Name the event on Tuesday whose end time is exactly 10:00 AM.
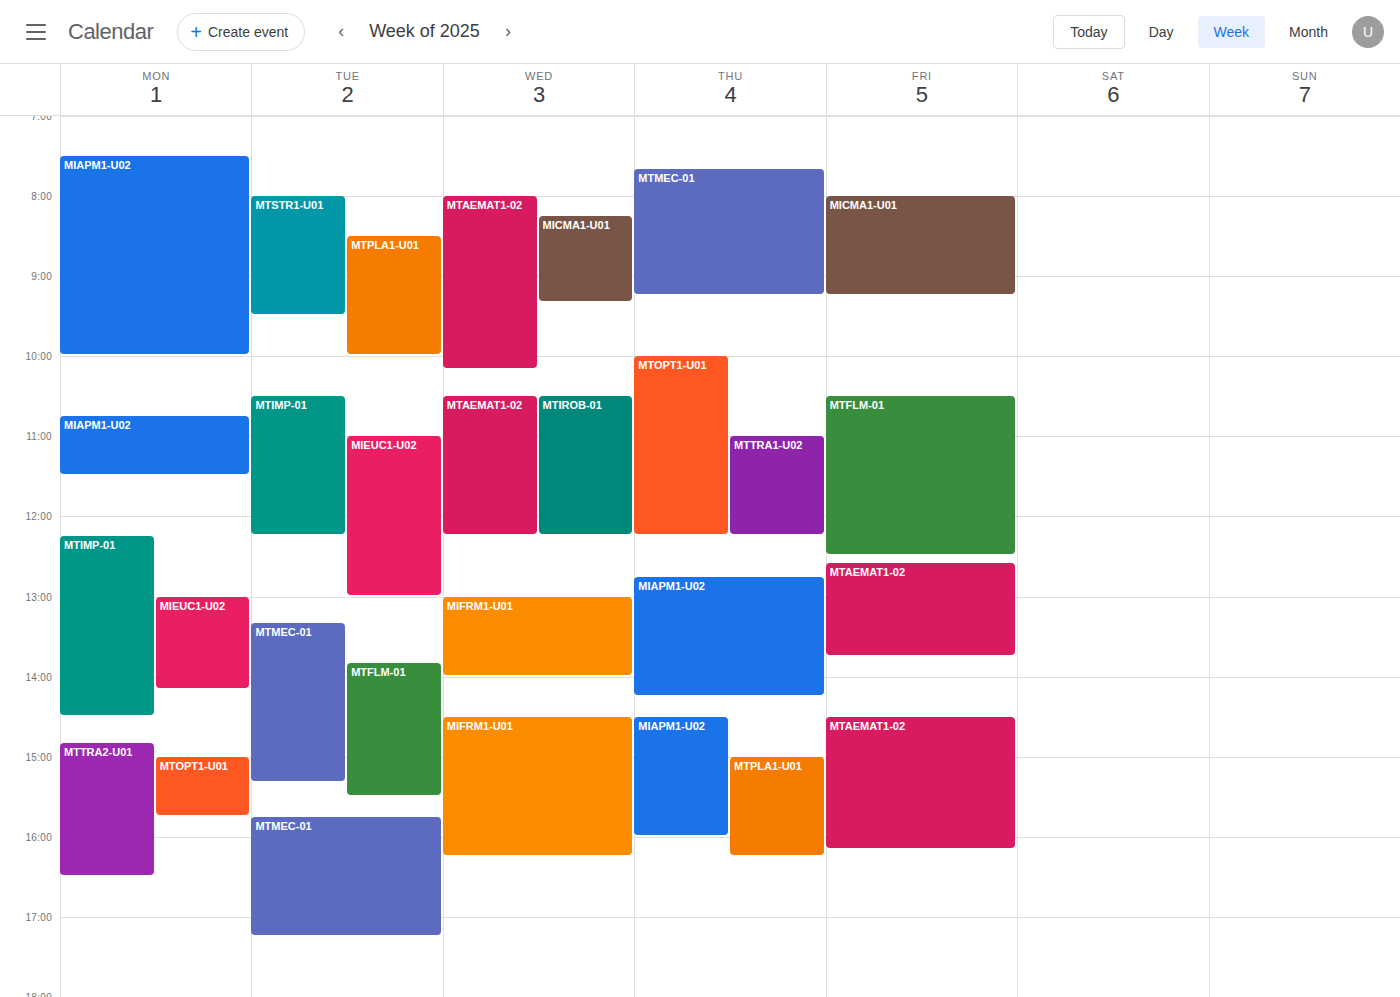
"MTPLA1-U01"